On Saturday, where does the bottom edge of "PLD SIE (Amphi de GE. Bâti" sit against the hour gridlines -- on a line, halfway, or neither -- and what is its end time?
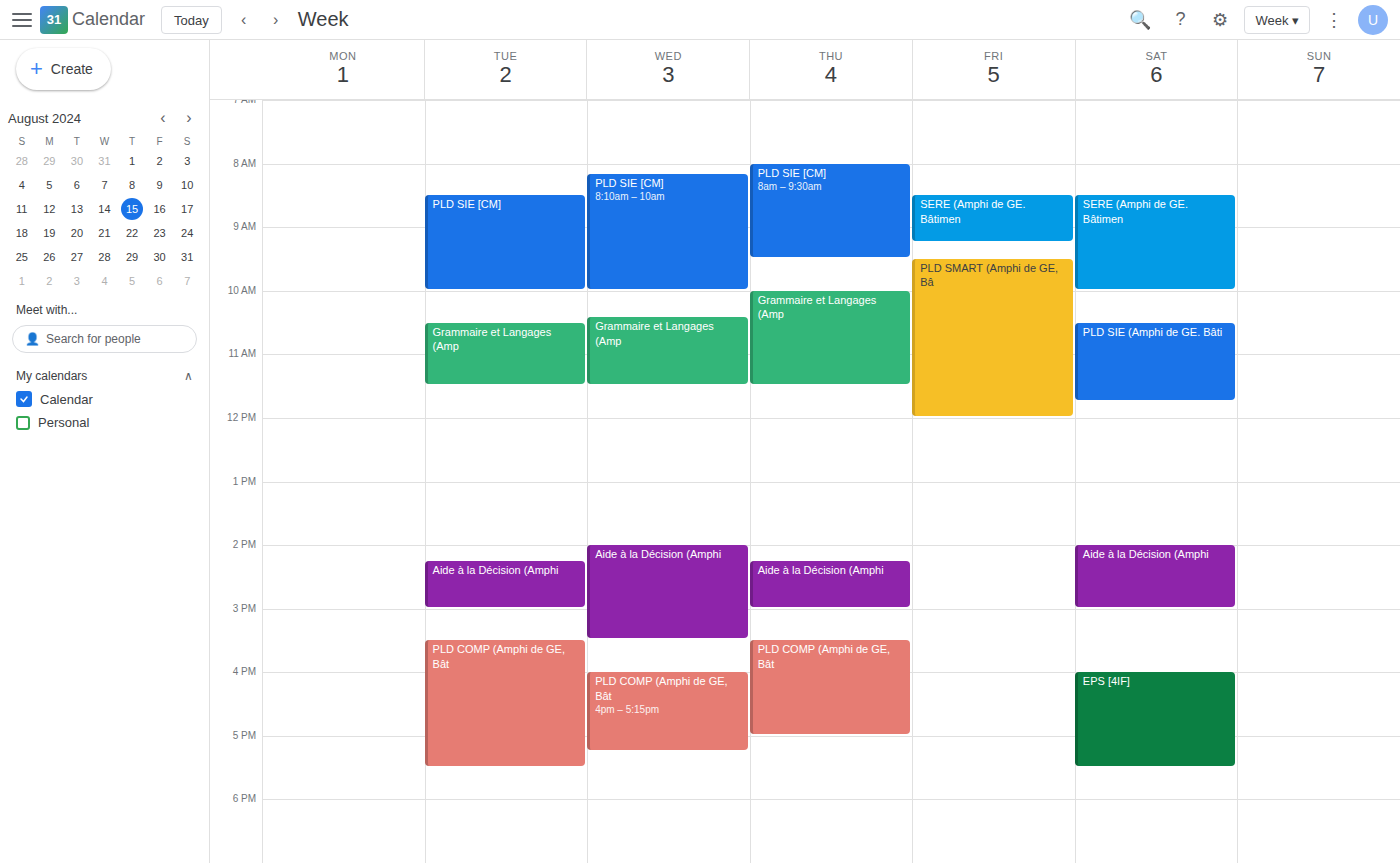
11:45 -- neither: three quarters of the way from the 11:00 line to the 12:00 line.